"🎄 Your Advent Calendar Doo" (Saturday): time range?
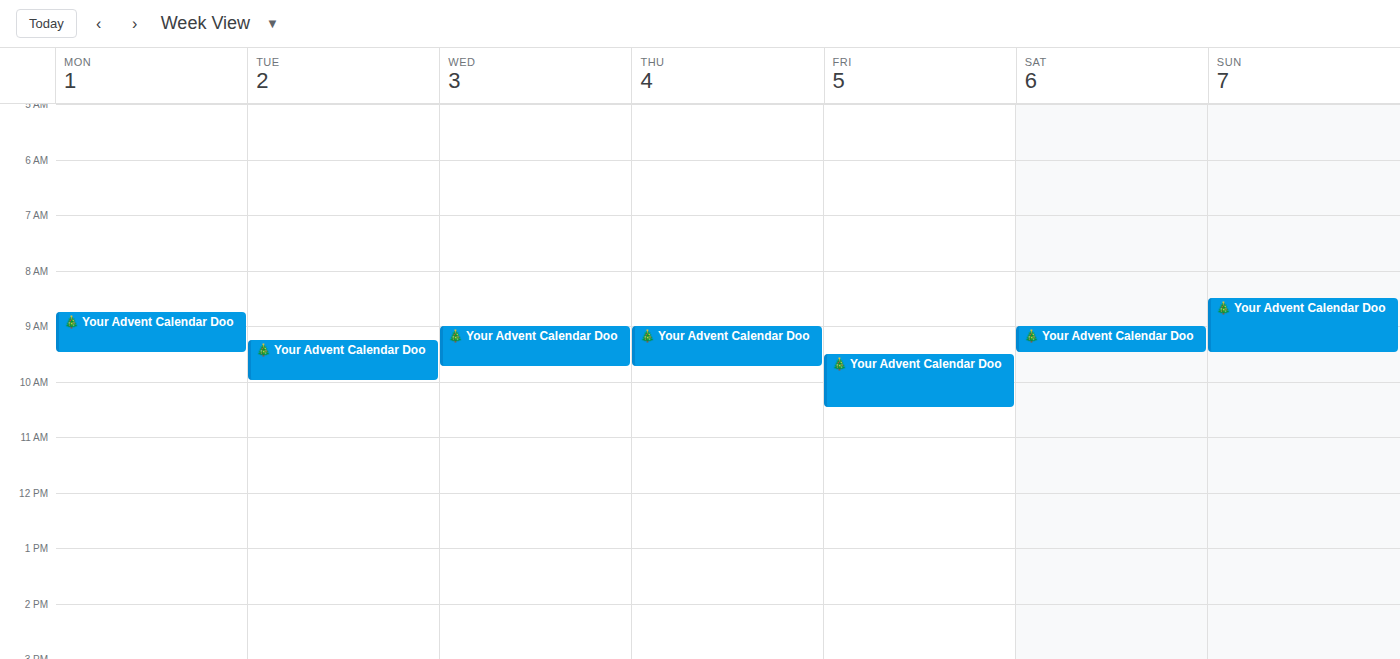
09:00 to 09:30